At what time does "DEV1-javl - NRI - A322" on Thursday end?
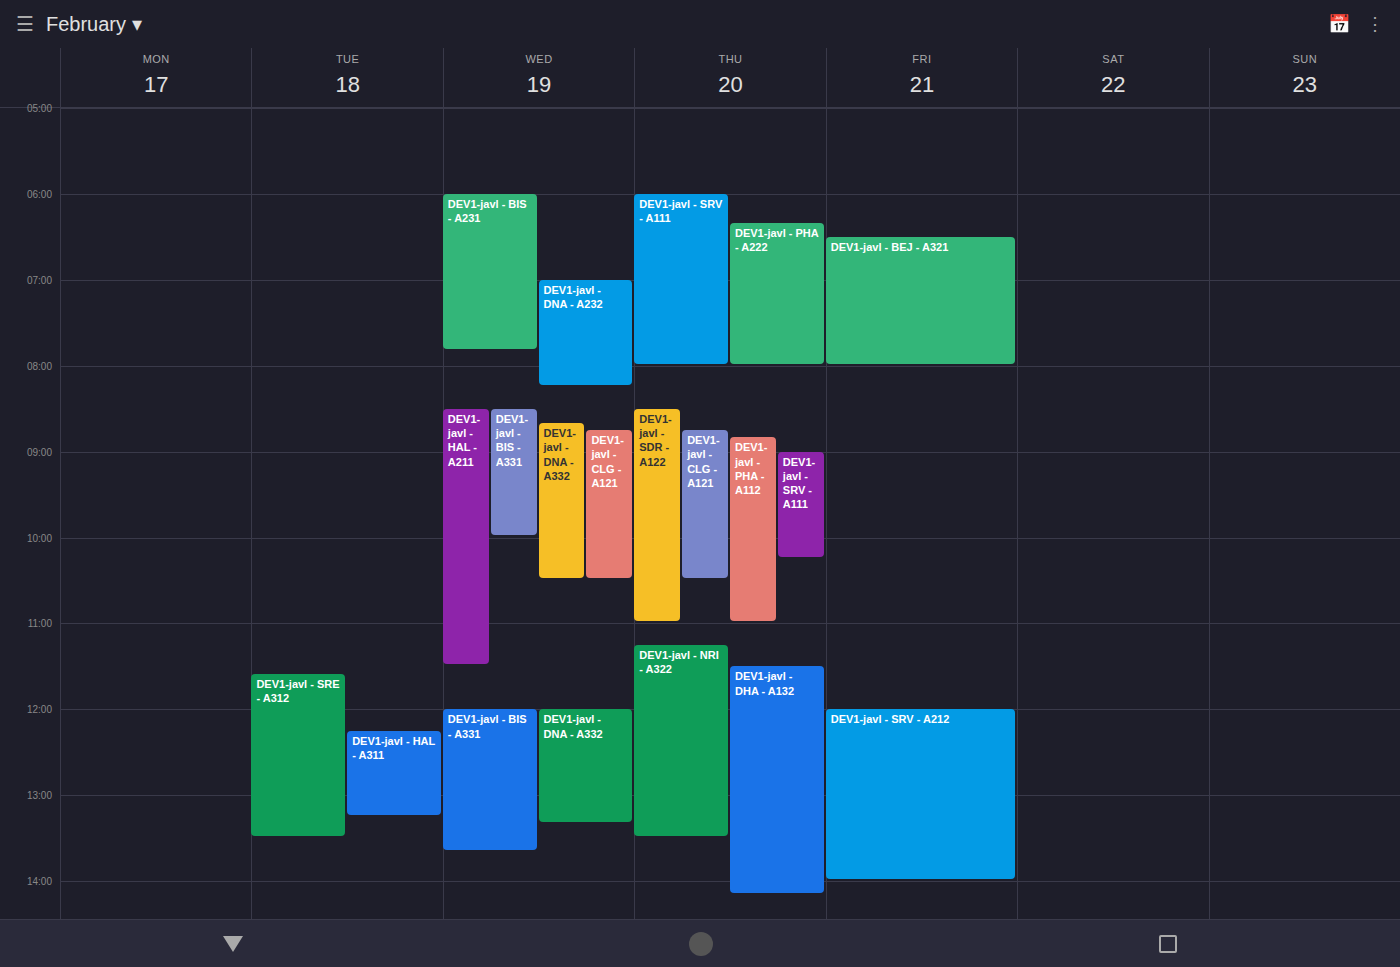
1:30 PM